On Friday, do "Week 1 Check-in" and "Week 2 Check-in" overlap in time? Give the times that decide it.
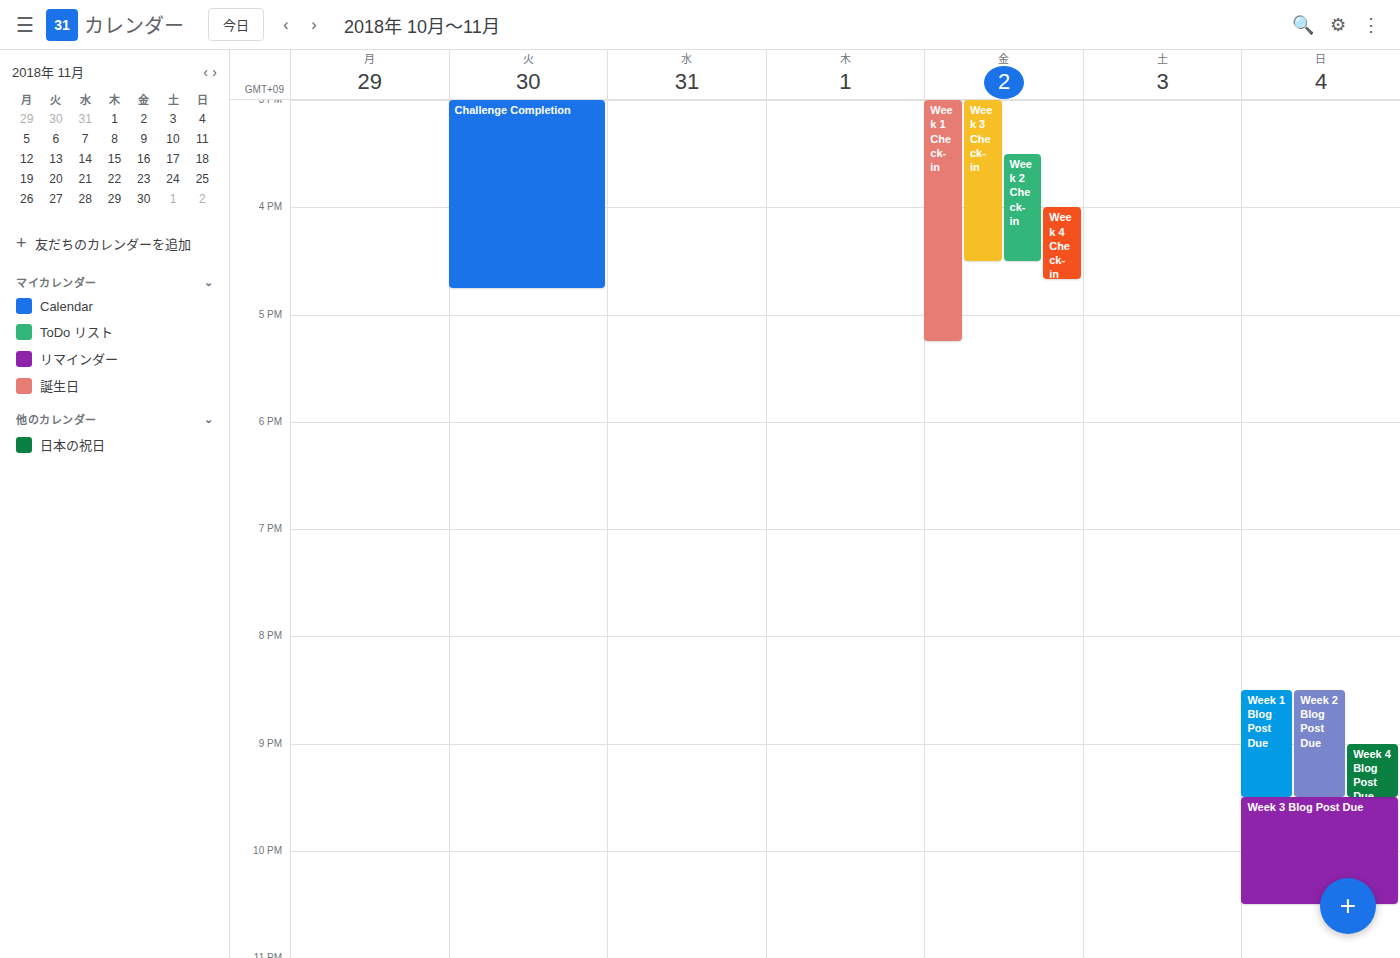
"Week 2 Check-in" runs 3:30 PM to 4:30 PM, inside "Week 1 Check-in" -- they overlap.